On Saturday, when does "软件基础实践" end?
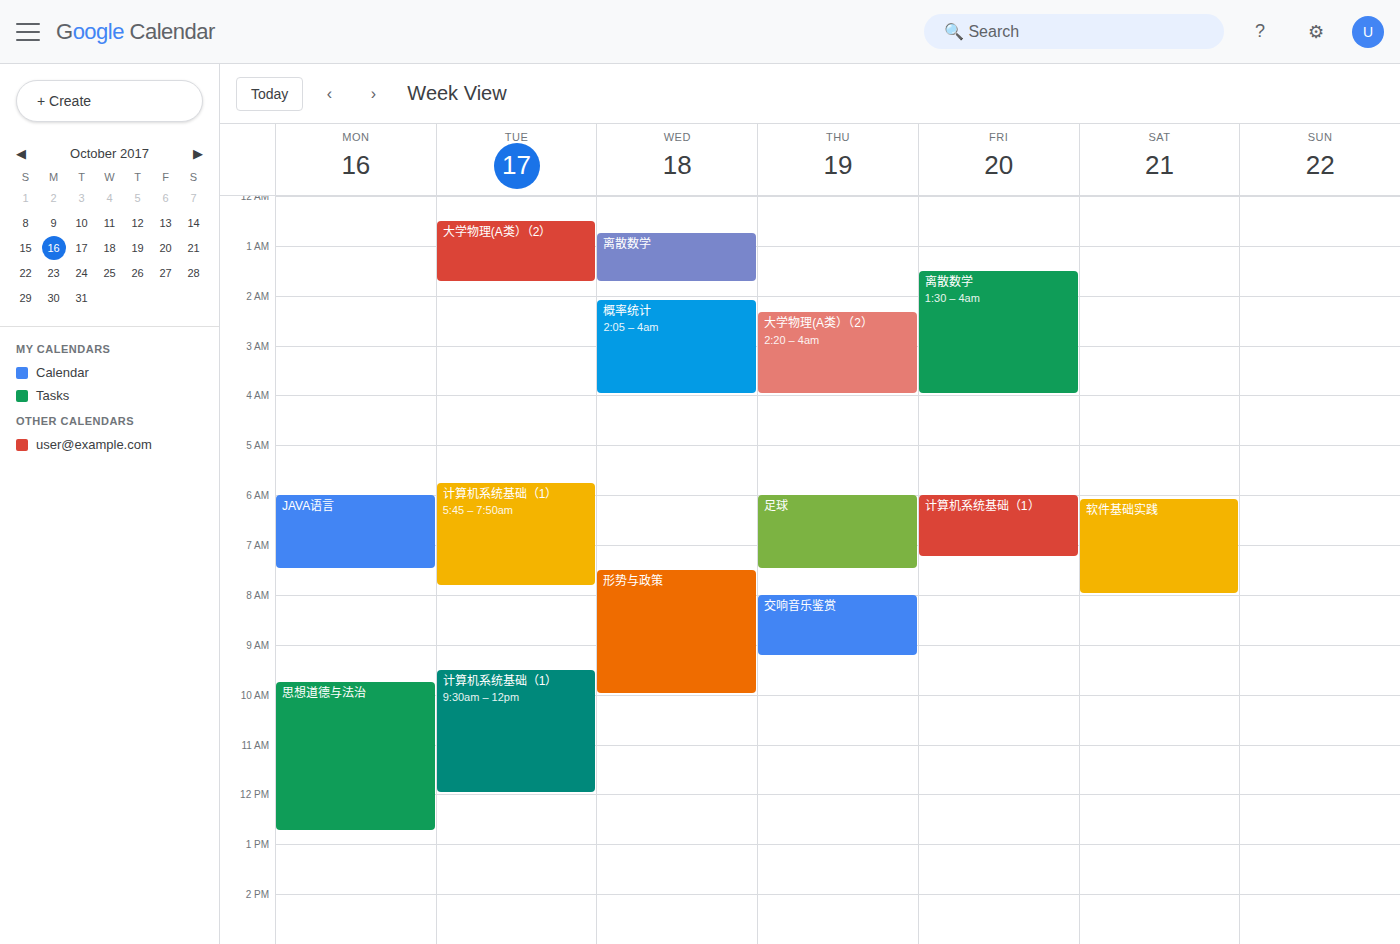
8:00 AM